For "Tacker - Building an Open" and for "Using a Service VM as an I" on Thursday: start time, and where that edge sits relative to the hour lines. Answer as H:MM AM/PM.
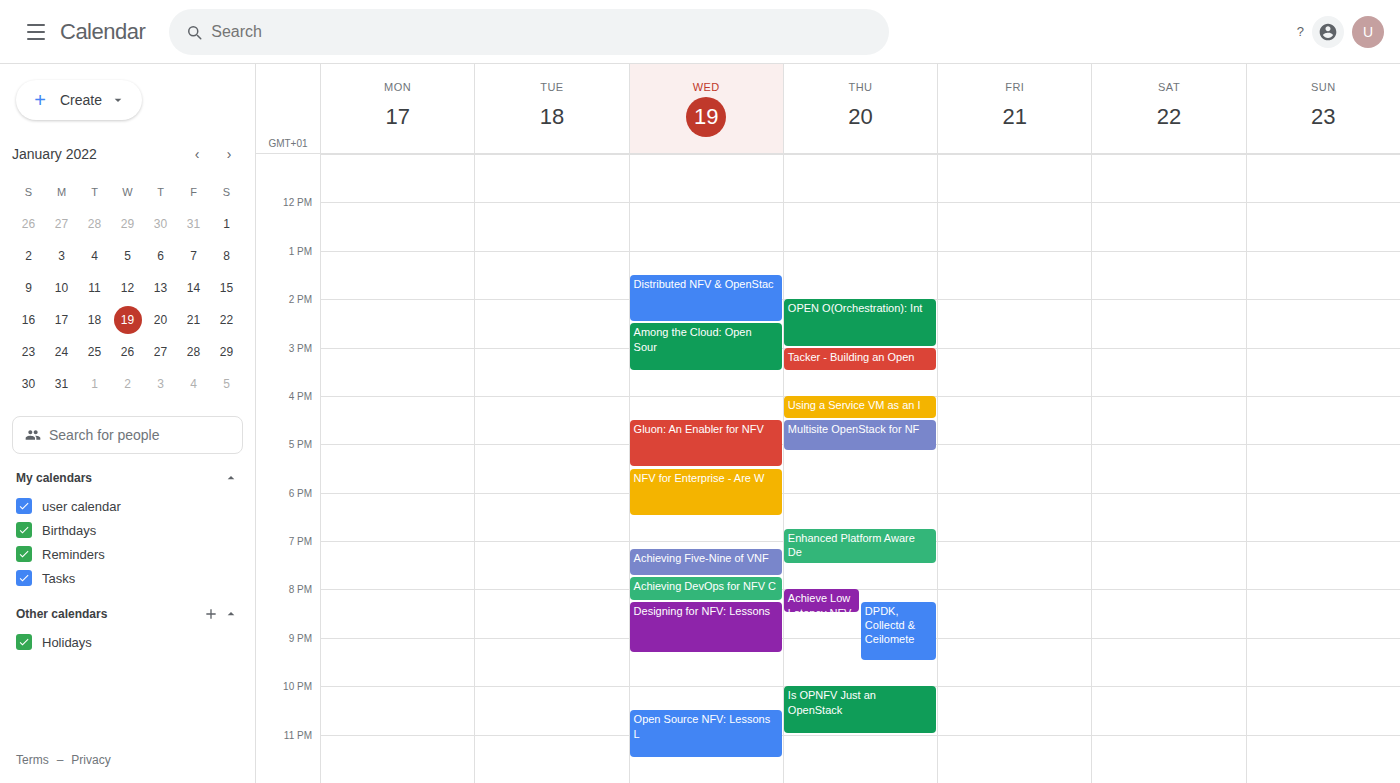
"Tacker - Building an Open": 3:00 PM, exactly on the 3 PM line. "Using a Service VM as an I": 4:00 PM, exactly on the 4 PM line.